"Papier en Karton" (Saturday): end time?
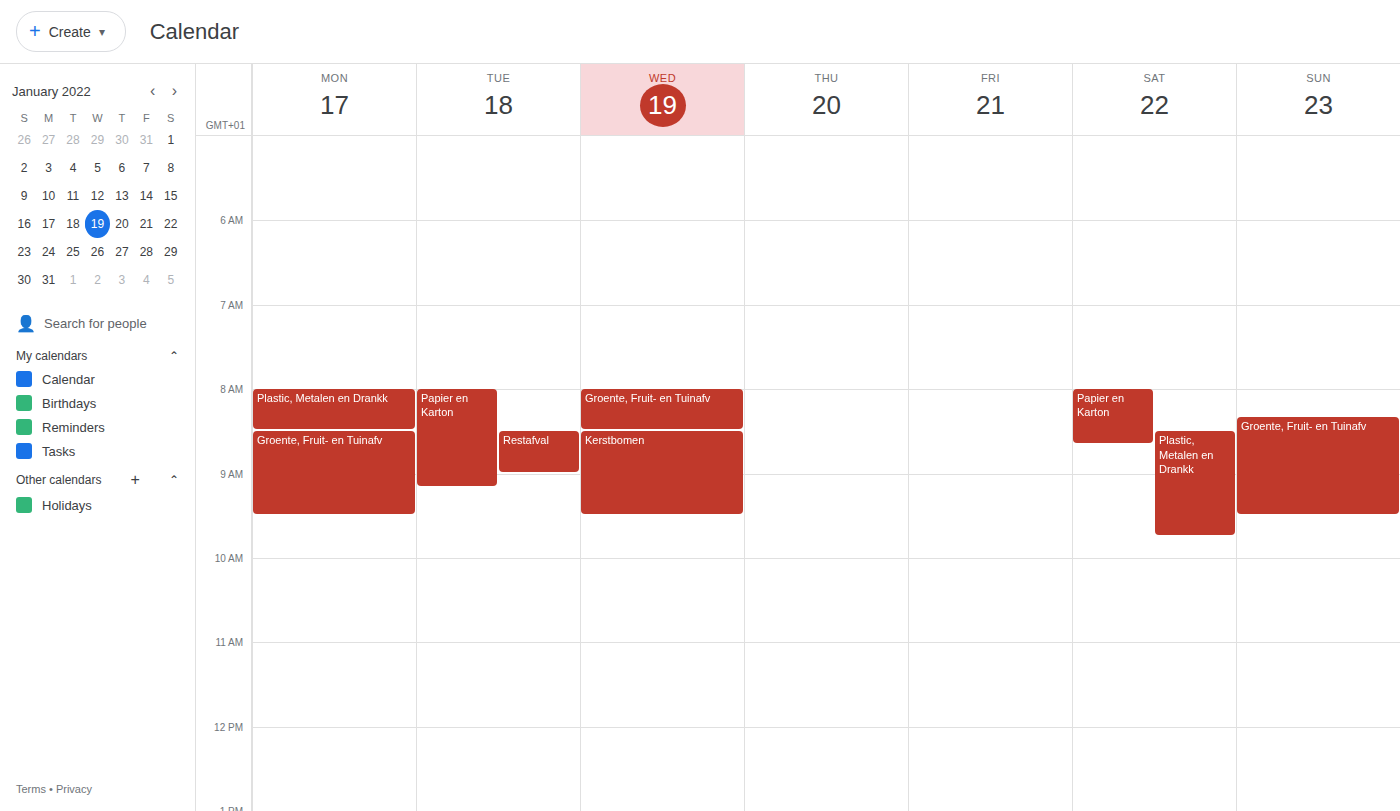
8:40 AM